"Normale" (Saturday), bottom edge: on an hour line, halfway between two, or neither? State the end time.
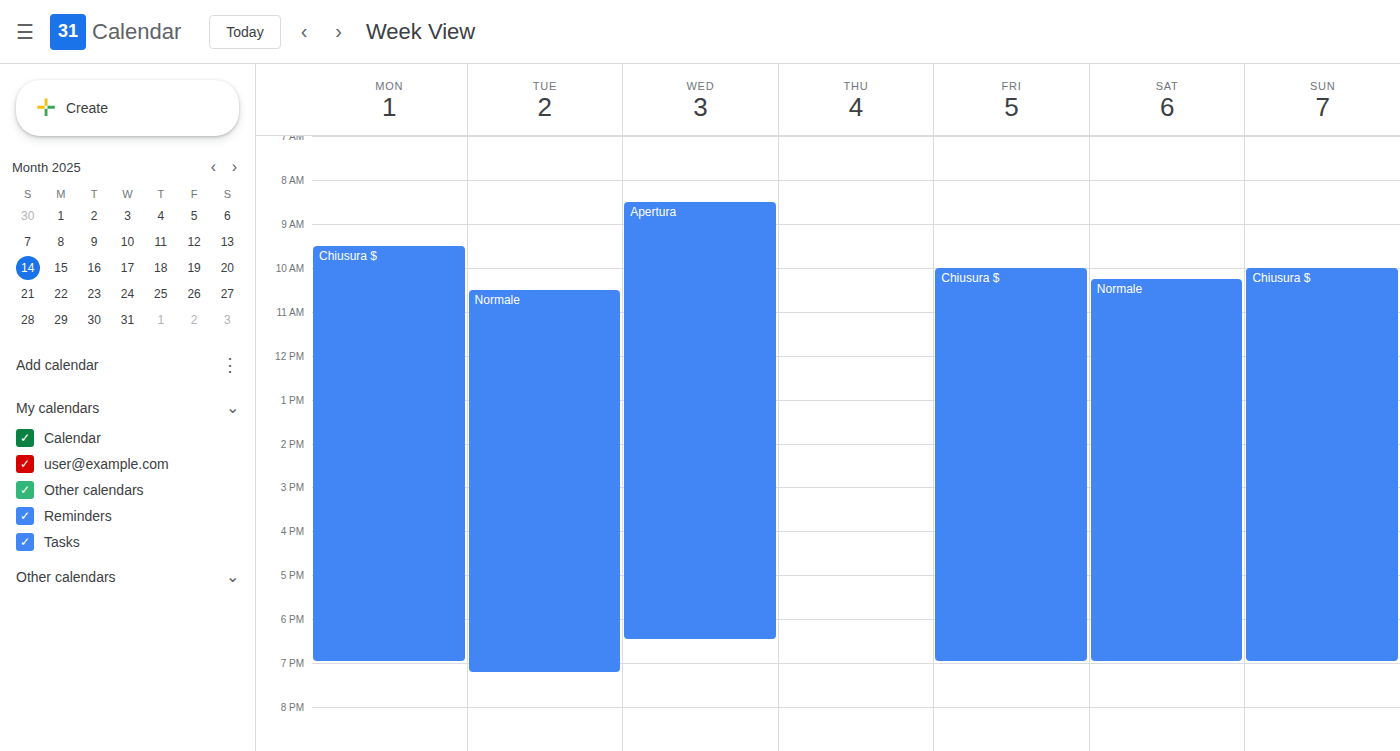
19:00 -- exactly on the 19:00 line.